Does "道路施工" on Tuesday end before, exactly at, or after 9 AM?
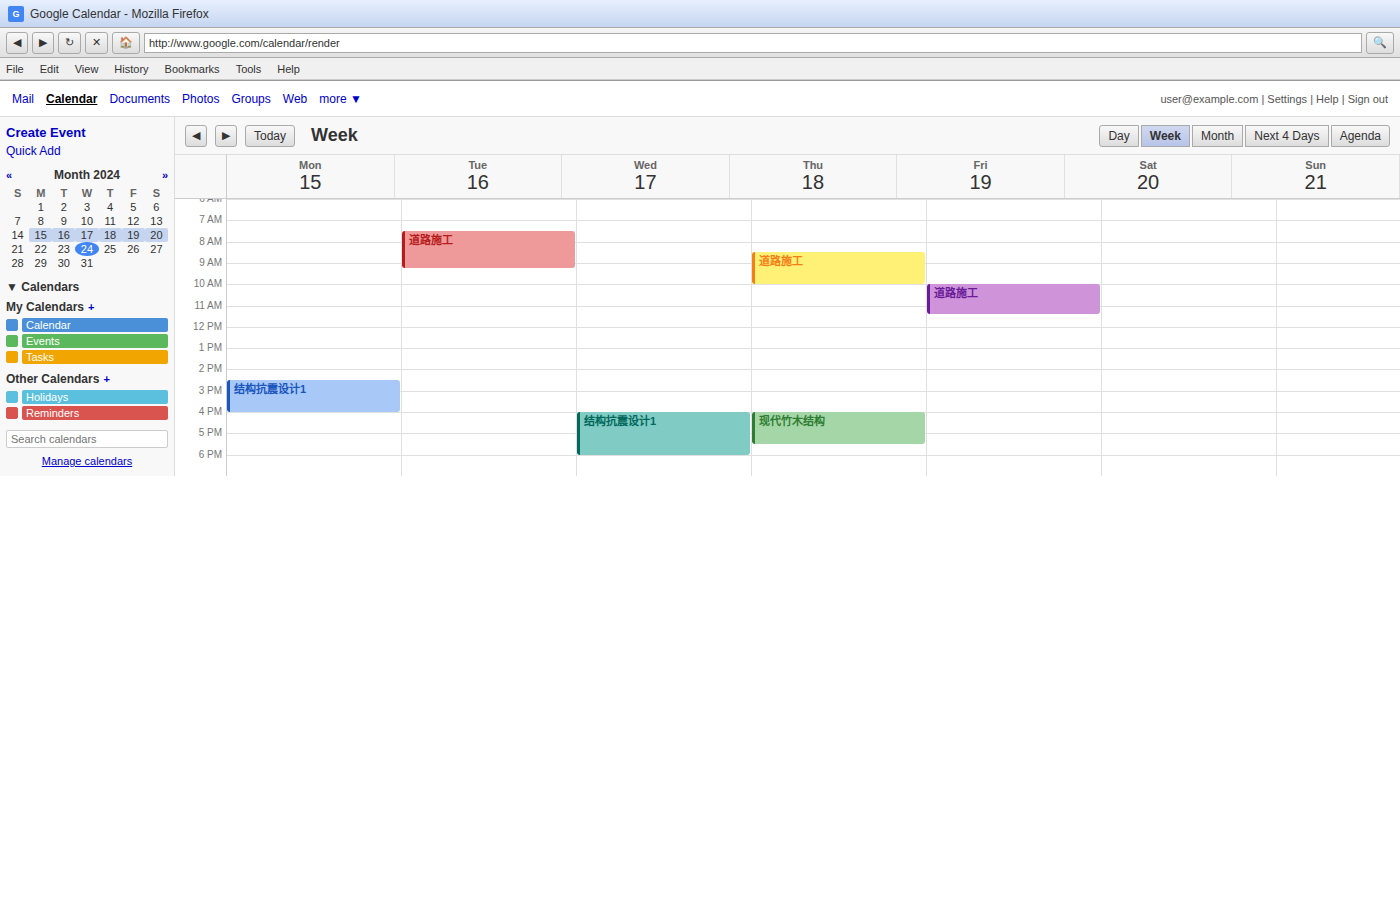
9:15 AM -- after 9 AM, 15 minutes below the 9 AM line.